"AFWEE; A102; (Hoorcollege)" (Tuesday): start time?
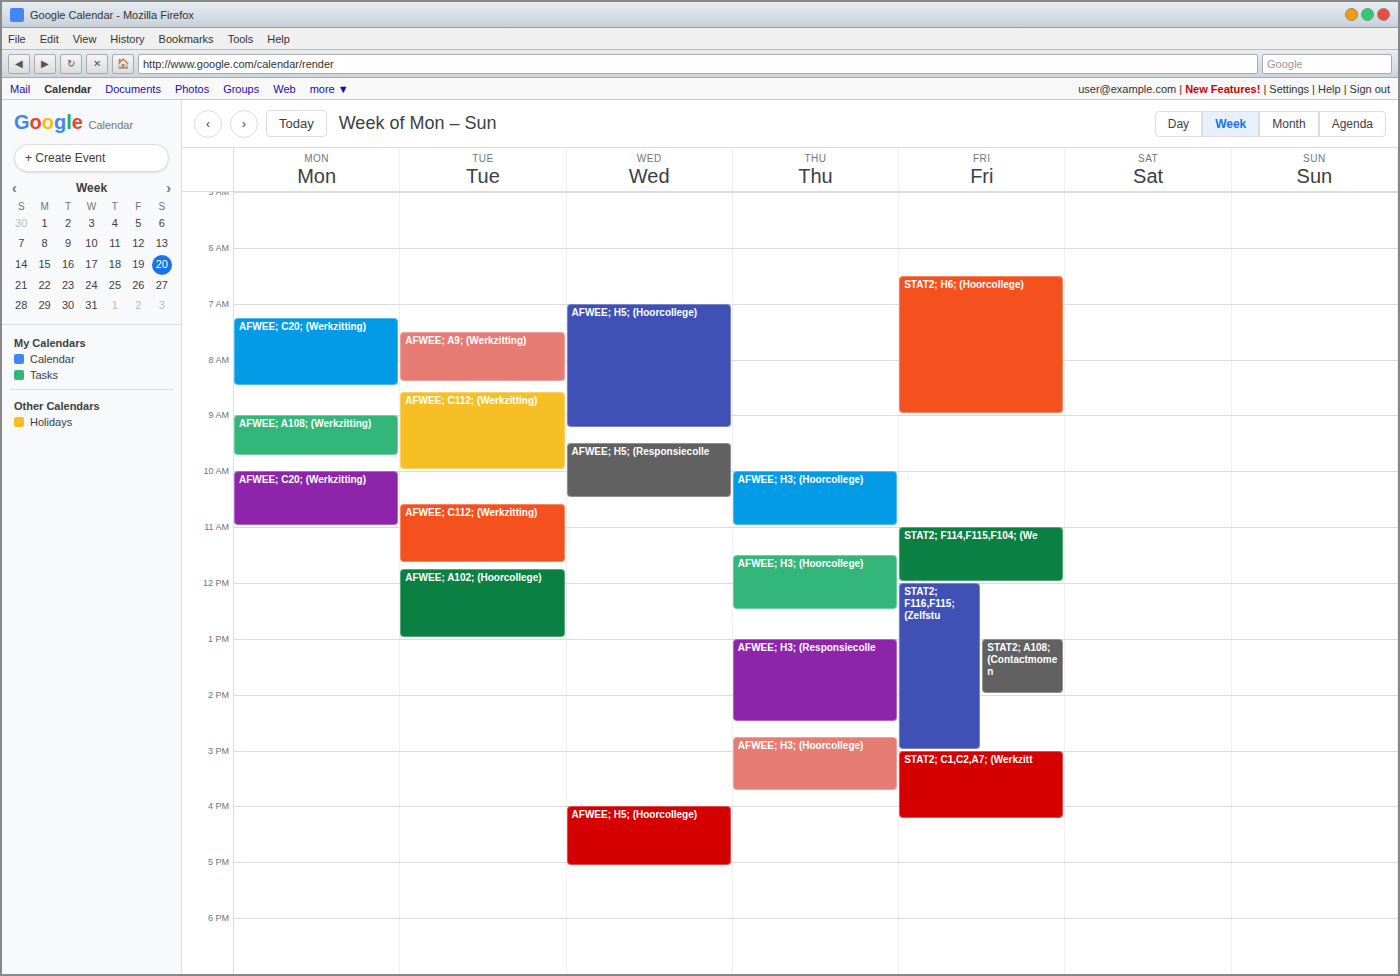
11:45 AM